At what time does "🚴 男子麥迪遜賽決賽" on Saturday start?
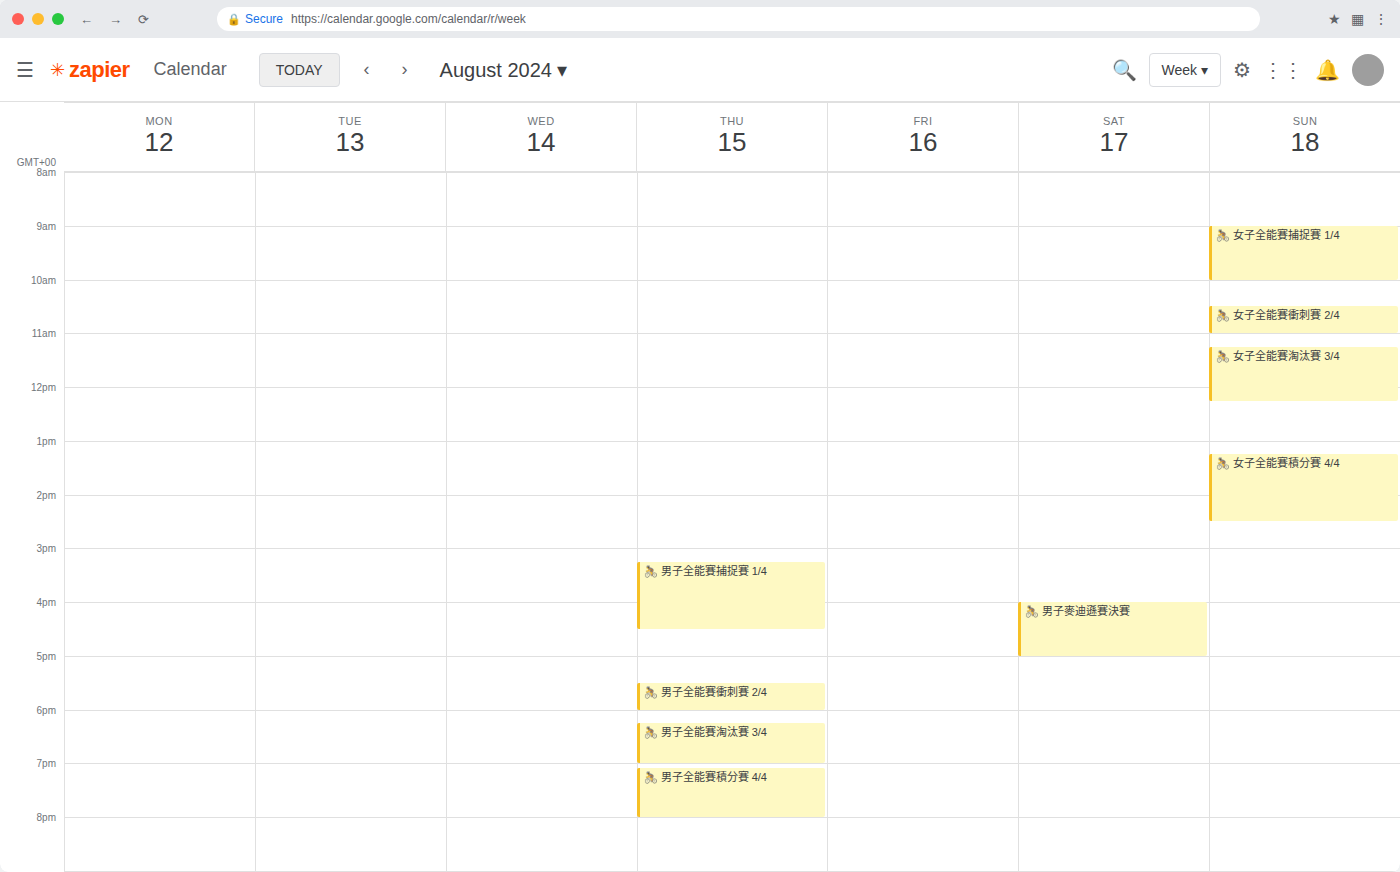
4:00 PM